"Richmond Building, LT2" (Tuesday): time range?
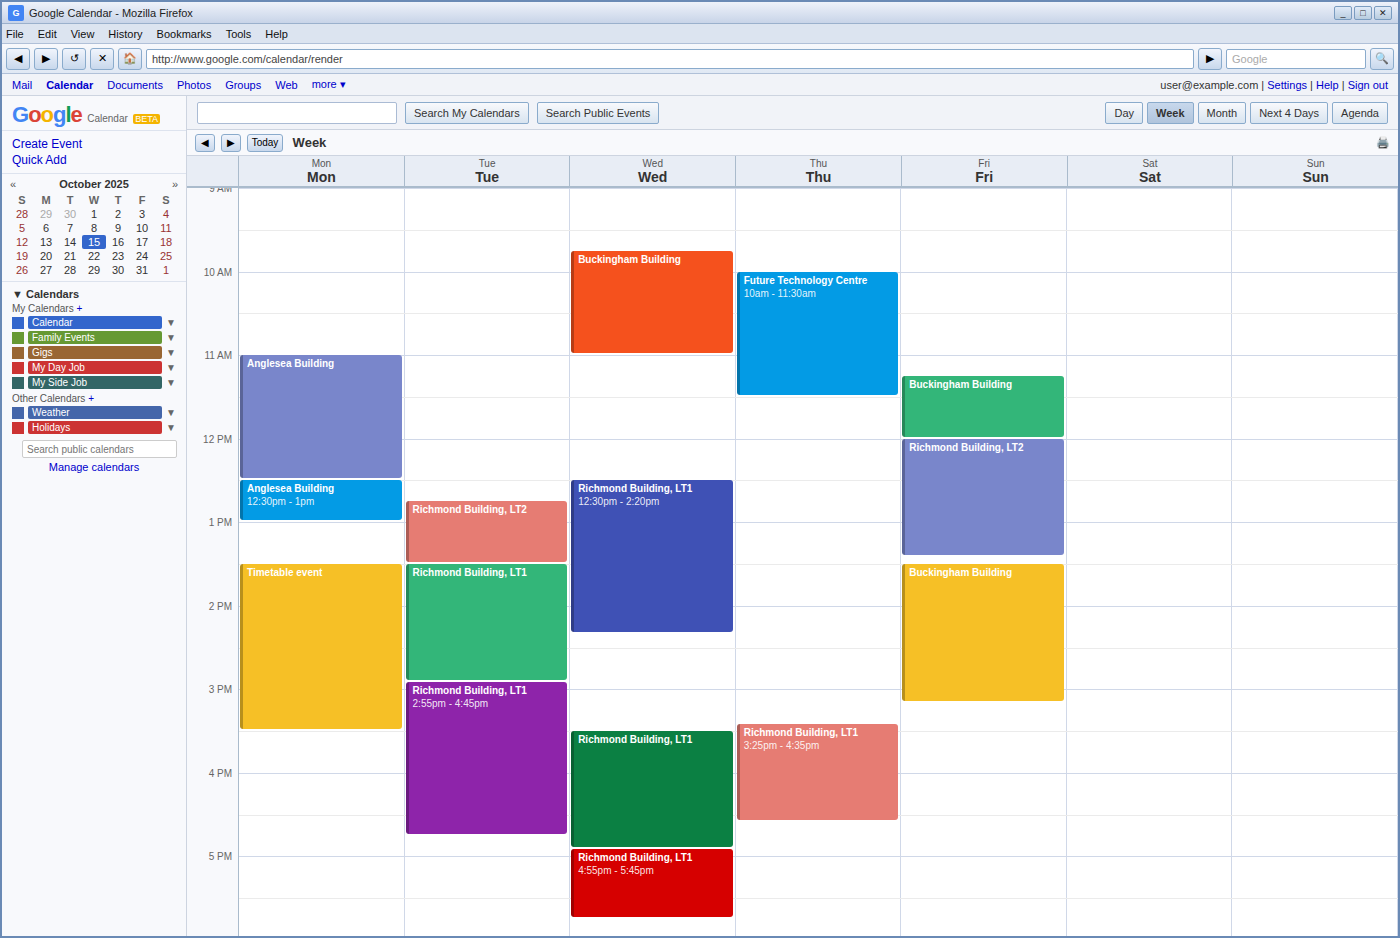
12:45 PM to 1:30 PM